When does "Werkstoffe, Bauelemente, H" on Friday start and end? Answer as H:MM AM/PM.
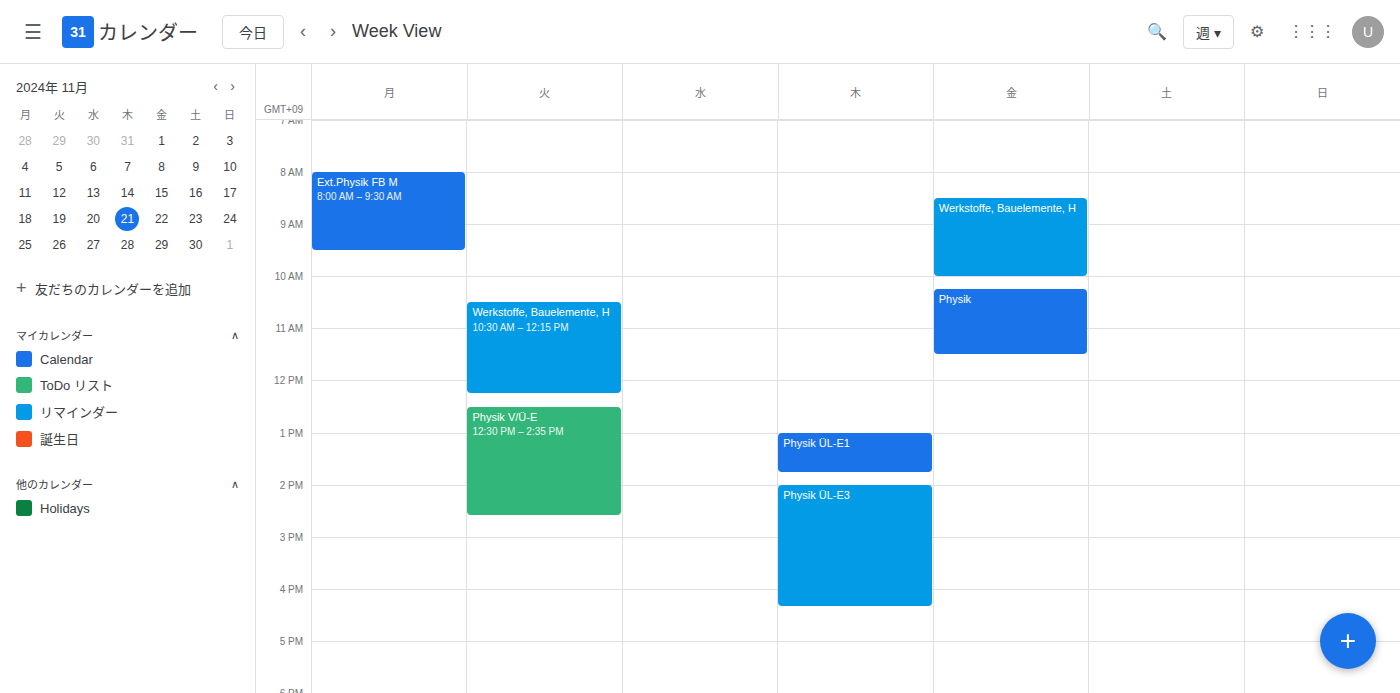
8:30 AM to 10:00 AM